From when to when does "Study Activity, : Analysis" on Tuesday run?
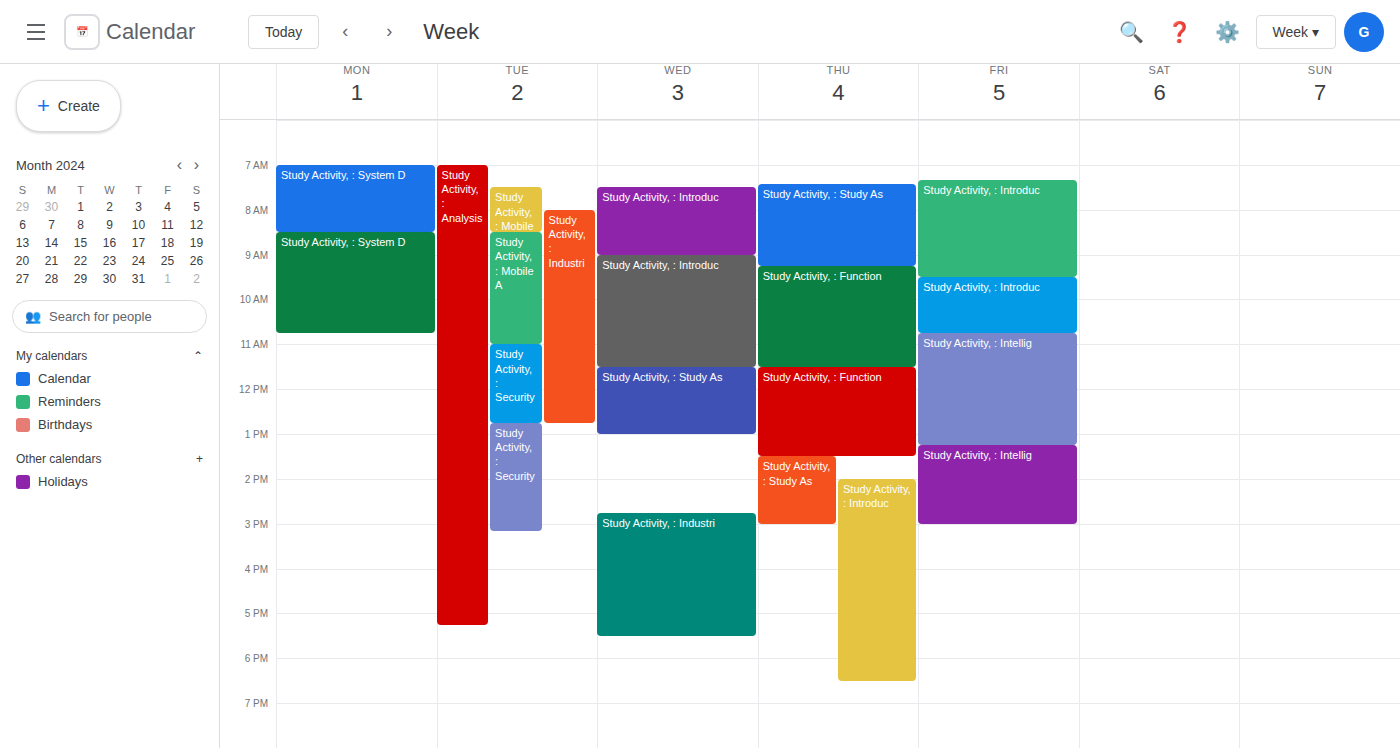
7:00 AM to 5:15 PM